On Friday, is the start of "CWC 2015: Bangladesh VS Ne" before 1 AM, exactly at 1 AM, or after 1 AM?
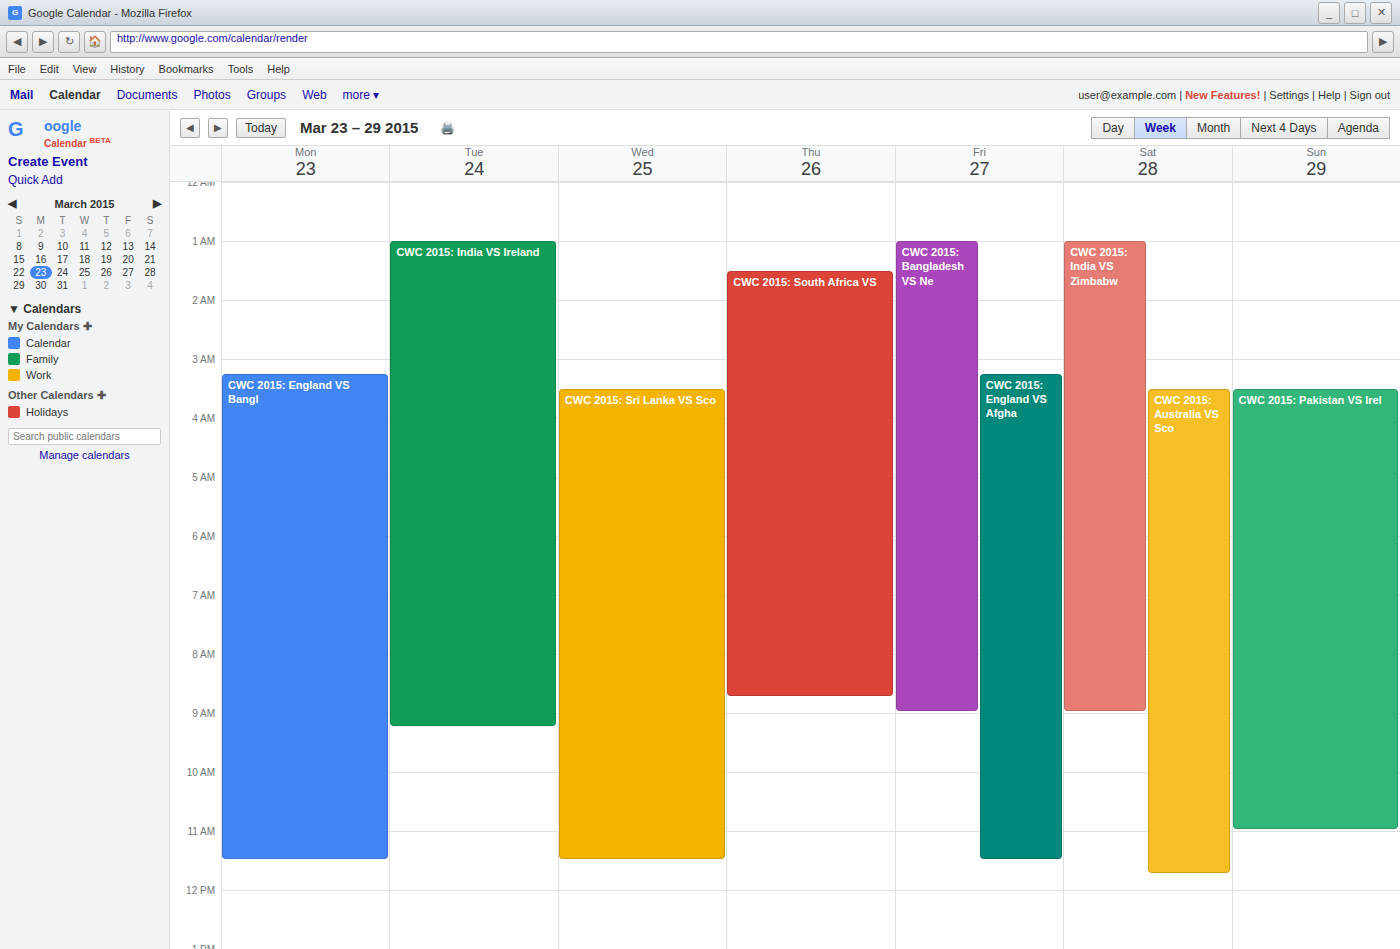
1:00 AM -- exactly at 1 AM, on the 1 AM line.